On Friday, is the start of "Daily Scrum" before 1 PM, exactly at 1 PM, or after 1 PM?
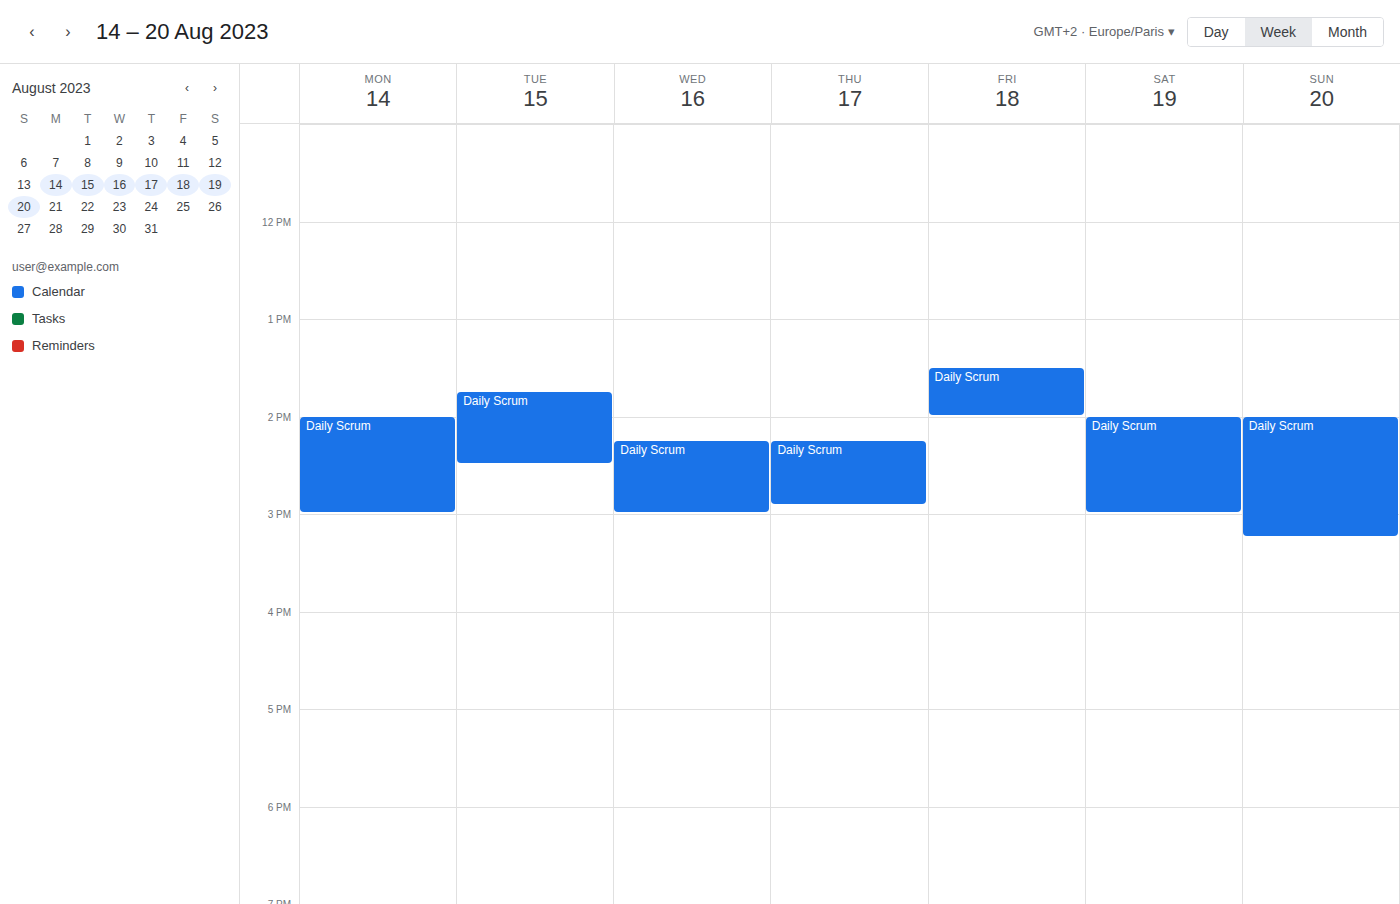
1:30 PM -- after 1 PM, 30 minutes below the 1 PM line.